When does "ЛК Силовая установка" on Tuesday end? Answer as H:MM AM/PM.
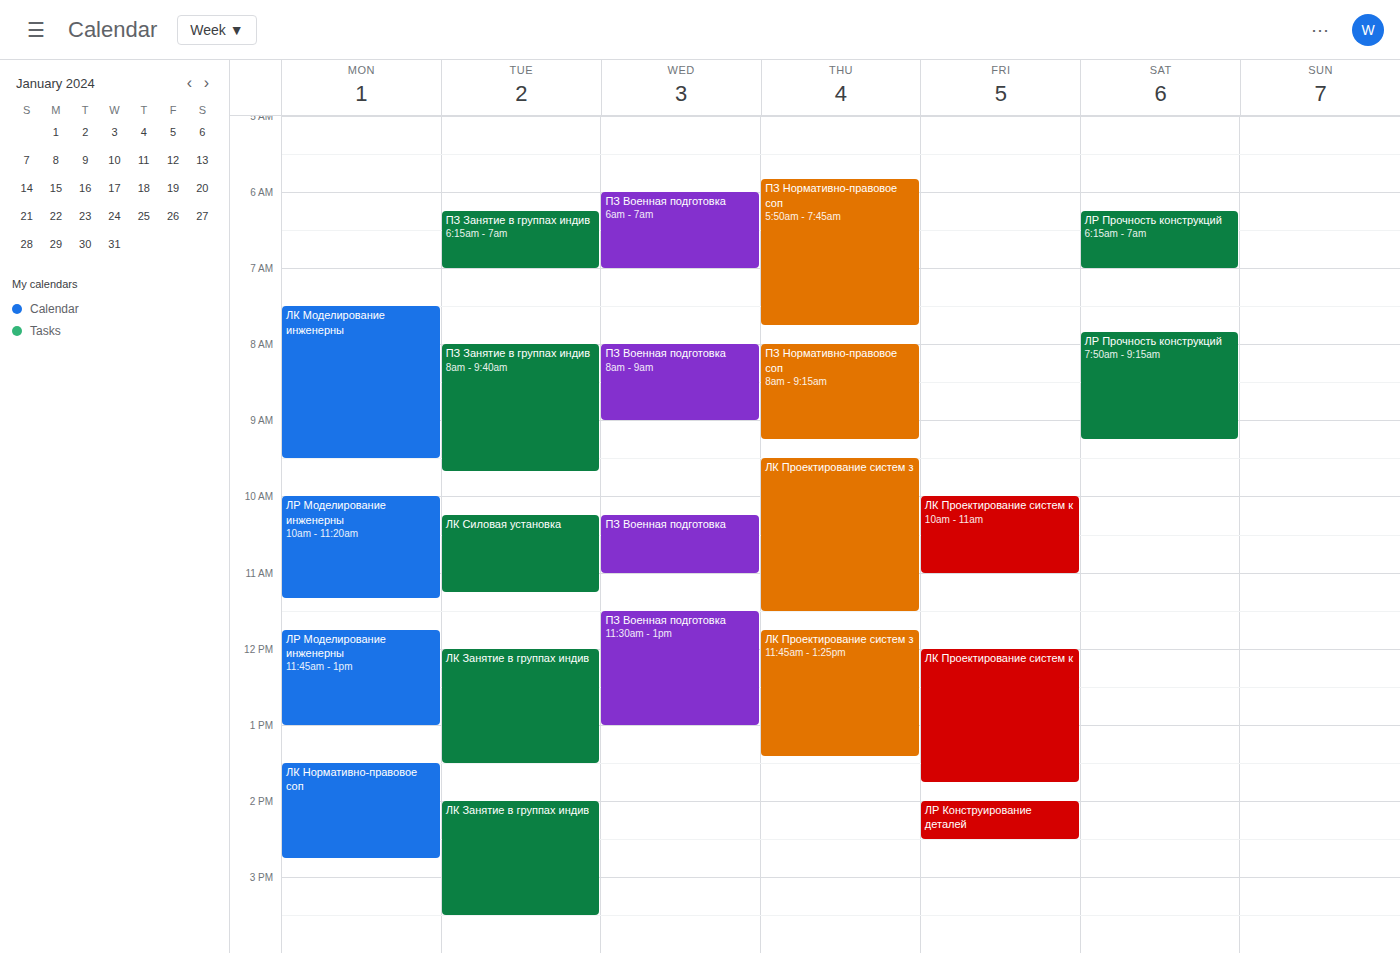
11:15 AM